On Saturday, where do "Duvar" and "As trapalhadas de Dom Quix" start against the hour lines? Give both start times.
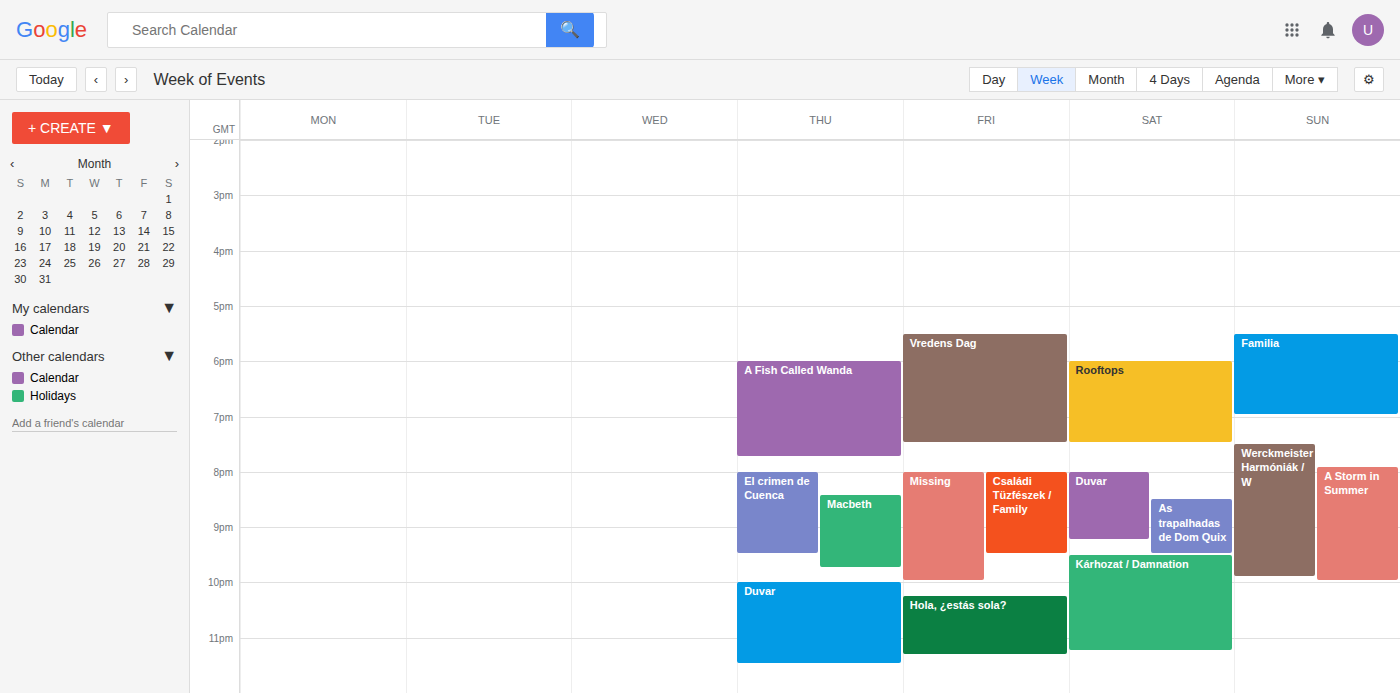
"Duvar": 20:00, exactly on the 20:00 line. "As trapalhadas de Dom Quix": 20:30, halfway between the 20:00 and 21:00 lines.